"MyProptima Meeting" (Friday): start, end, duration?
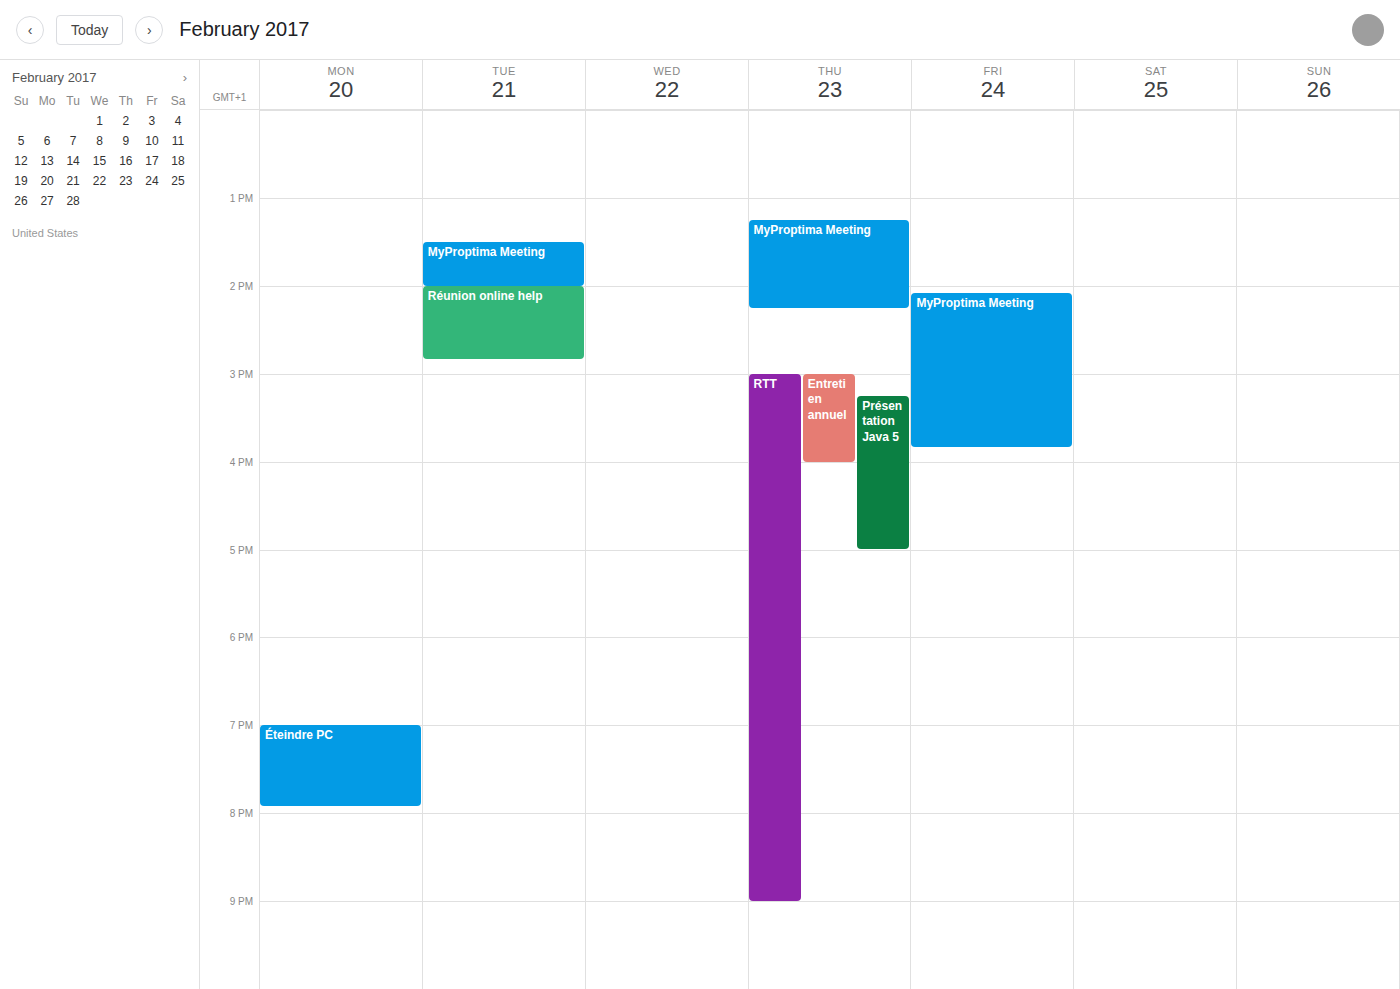
14:05 to 15:50, 1 hour 45 minutes